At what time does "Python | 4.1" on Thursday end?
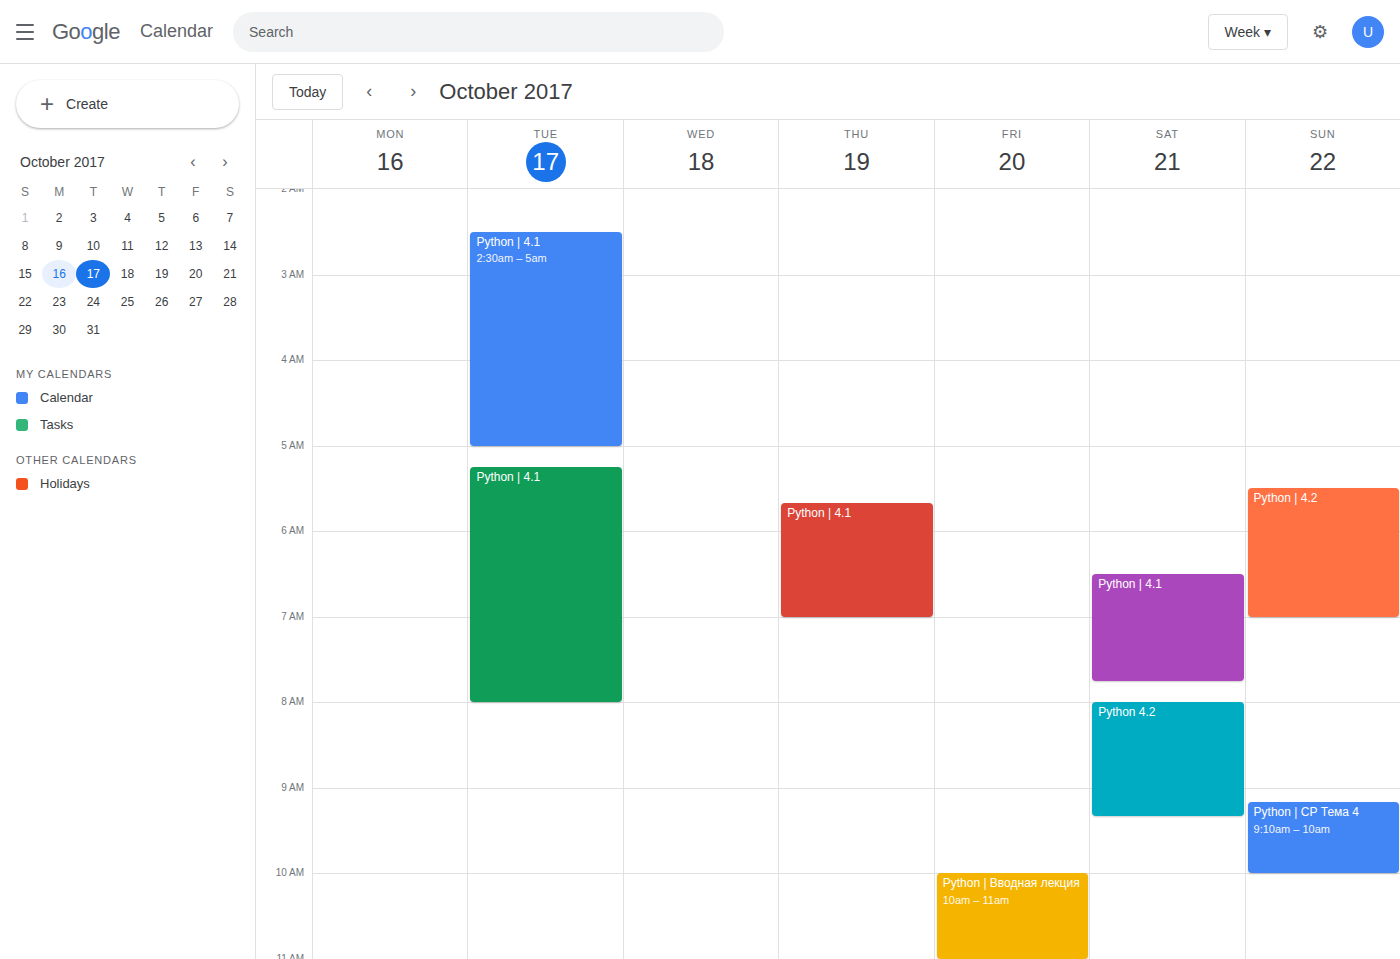
7:00 AM